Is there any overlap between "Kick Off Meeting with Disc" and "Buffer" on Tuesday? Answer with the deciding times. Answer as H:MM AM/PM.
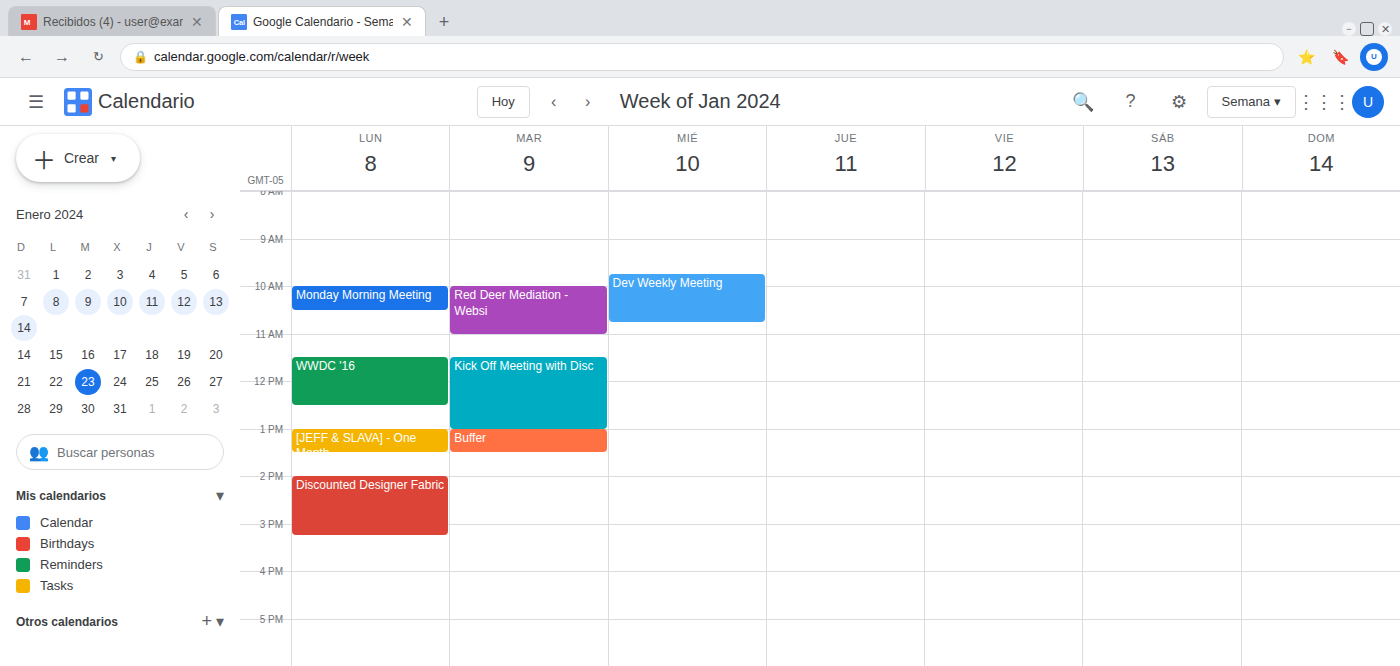
"Kick Off Meeting with Disc" ends at 1:00 PM, exactly when "Buffer" starts -- they touch but do not overlap.